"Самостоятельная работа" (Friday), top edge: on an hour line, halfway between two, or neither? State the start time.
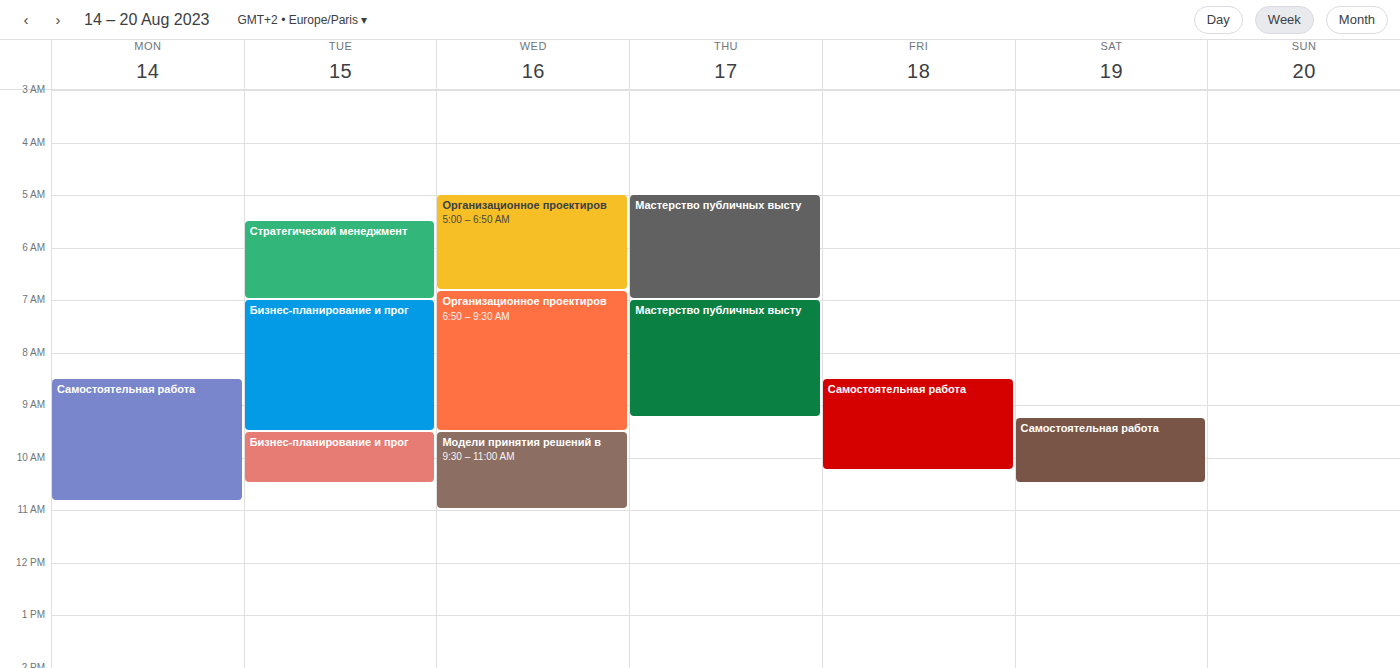
8:30 AM -- halfway between the 8 AM and 9 AM lines.